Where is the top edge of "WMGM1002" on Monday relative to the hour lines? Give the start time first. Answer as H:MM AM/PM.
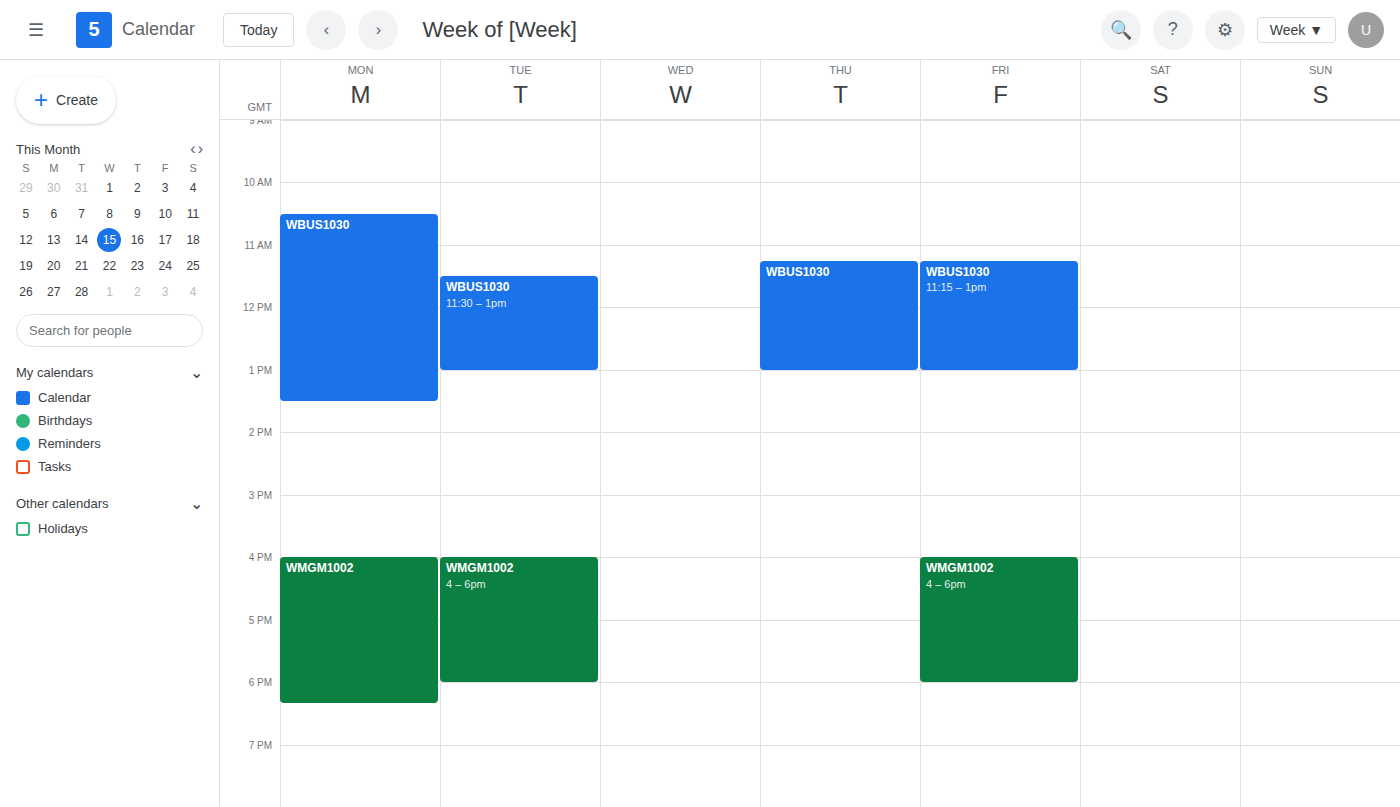
4:00 PM -- exactly on the 4 PM line.